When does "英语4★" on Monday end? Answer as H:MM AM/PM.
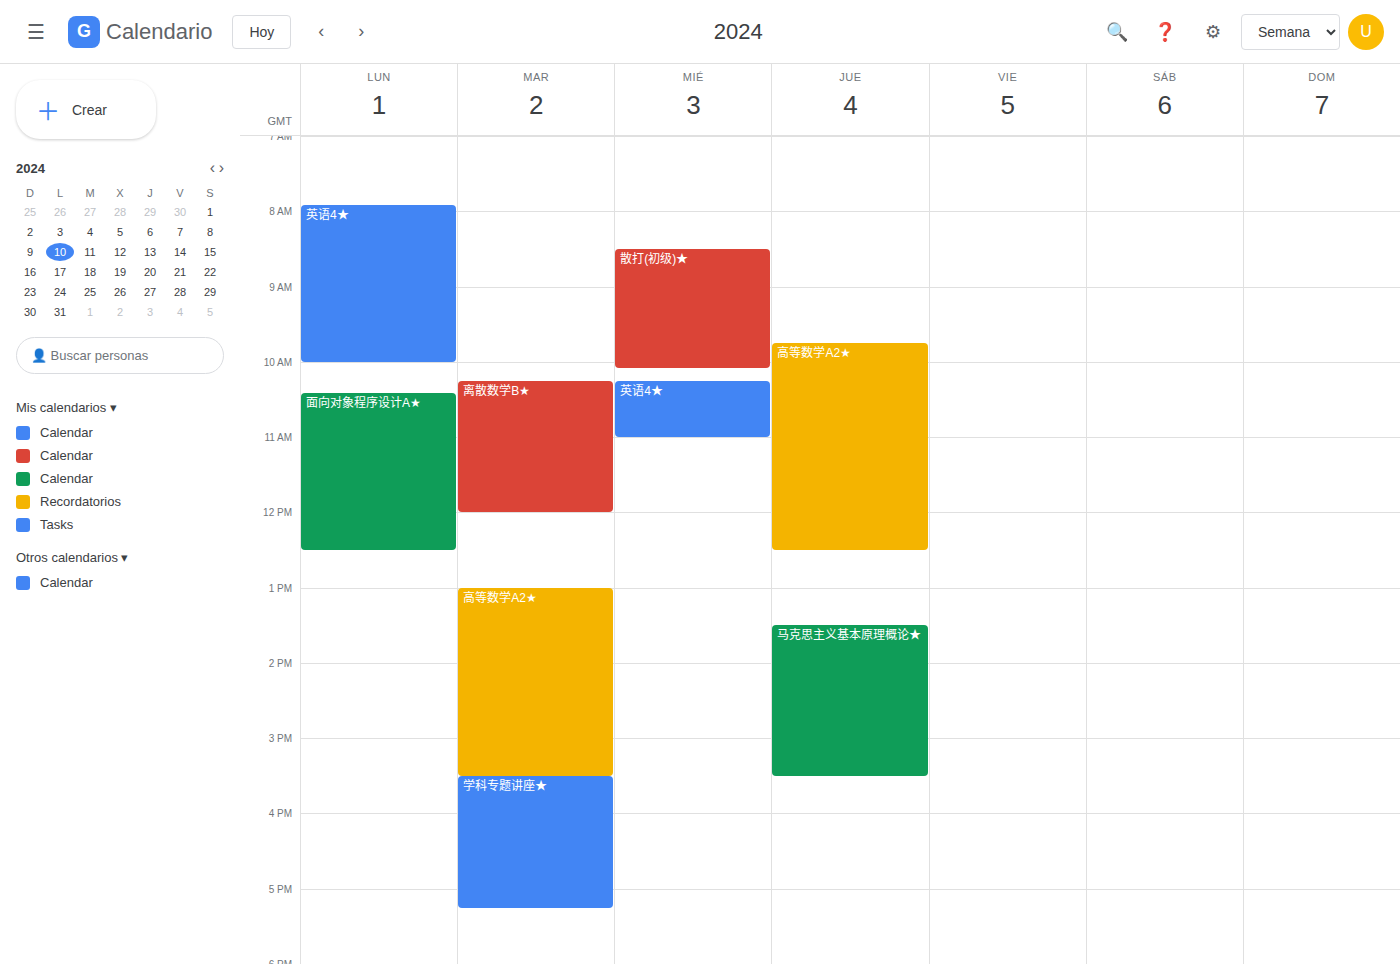
10:00 AM